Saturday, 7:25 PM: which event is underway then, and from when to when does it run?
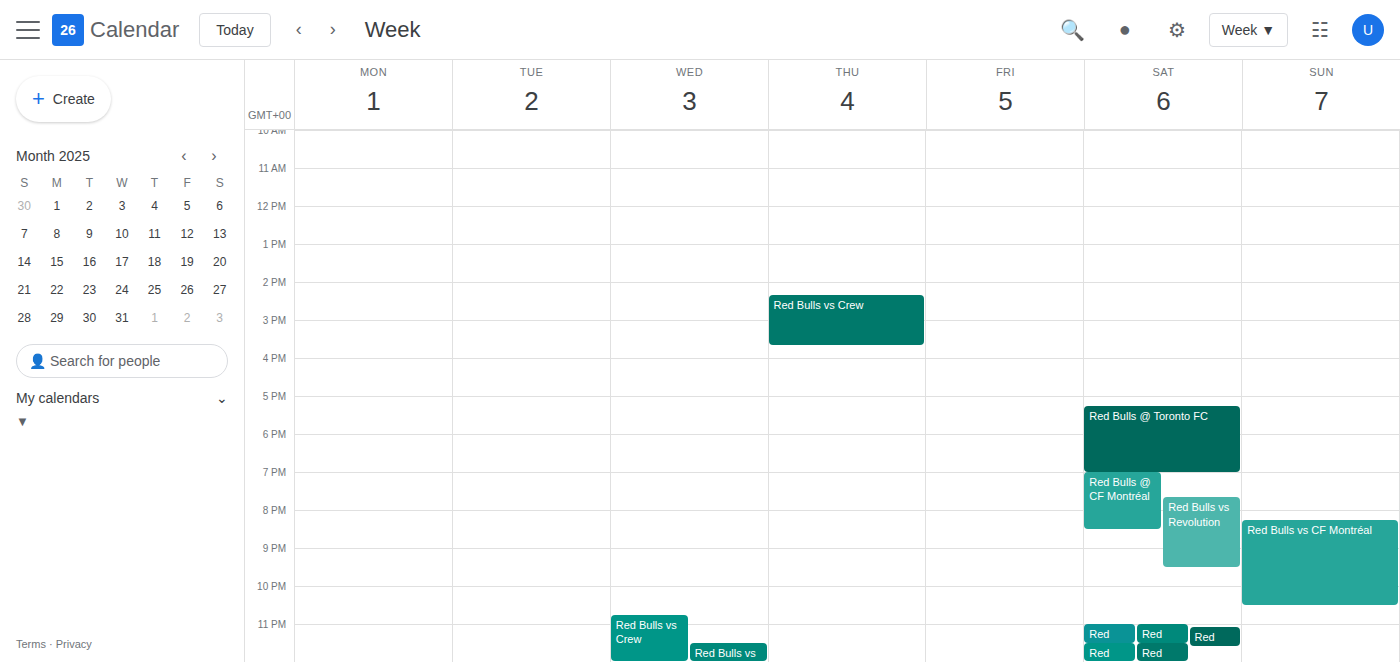
"Red Bulls @ CF Montréal", 7:00 PM to 8:30 PM